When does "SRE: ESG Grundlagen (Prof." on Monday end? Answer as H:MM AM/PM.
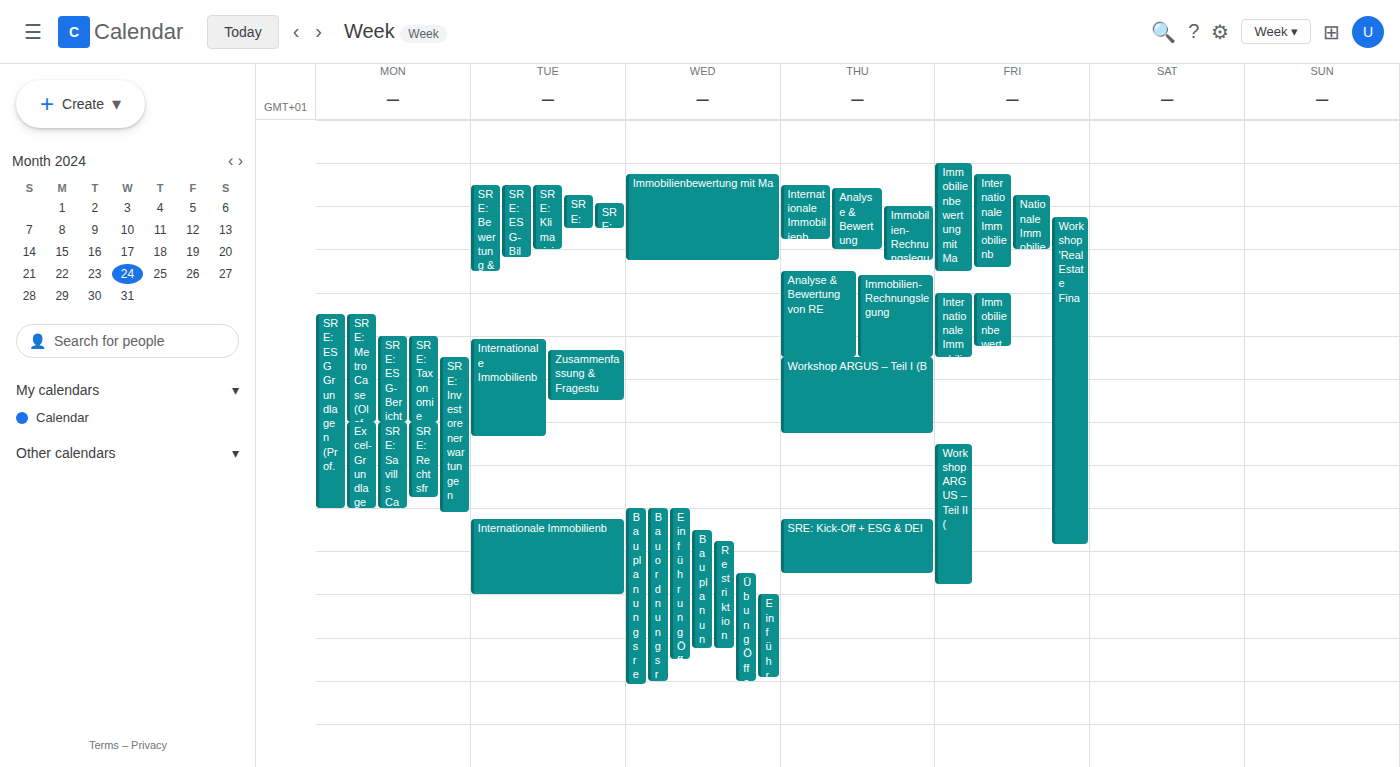
4:00 PM